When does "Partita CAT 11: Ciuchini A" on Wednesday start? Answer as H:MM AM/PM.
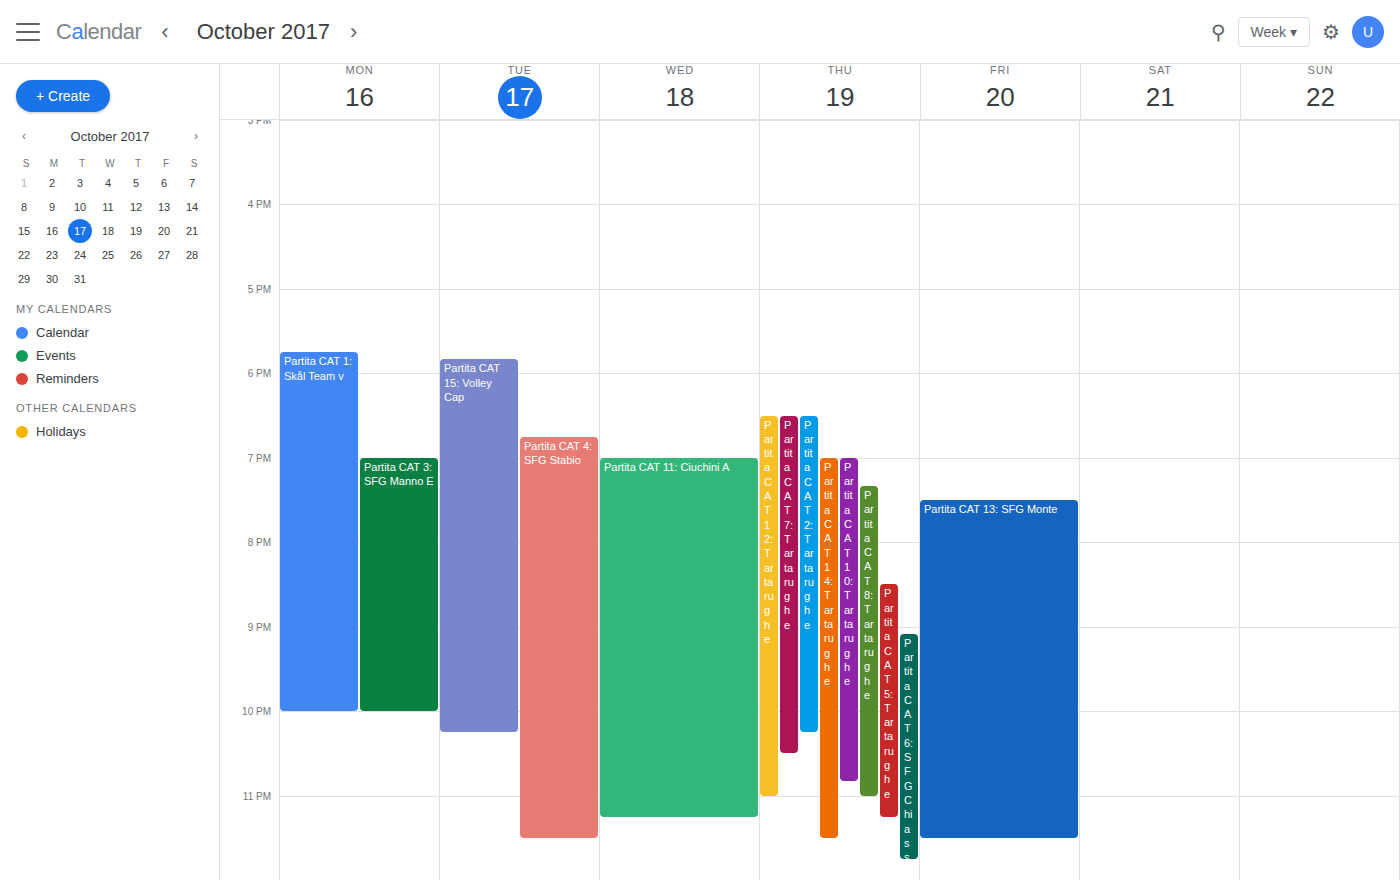
7:00 PM